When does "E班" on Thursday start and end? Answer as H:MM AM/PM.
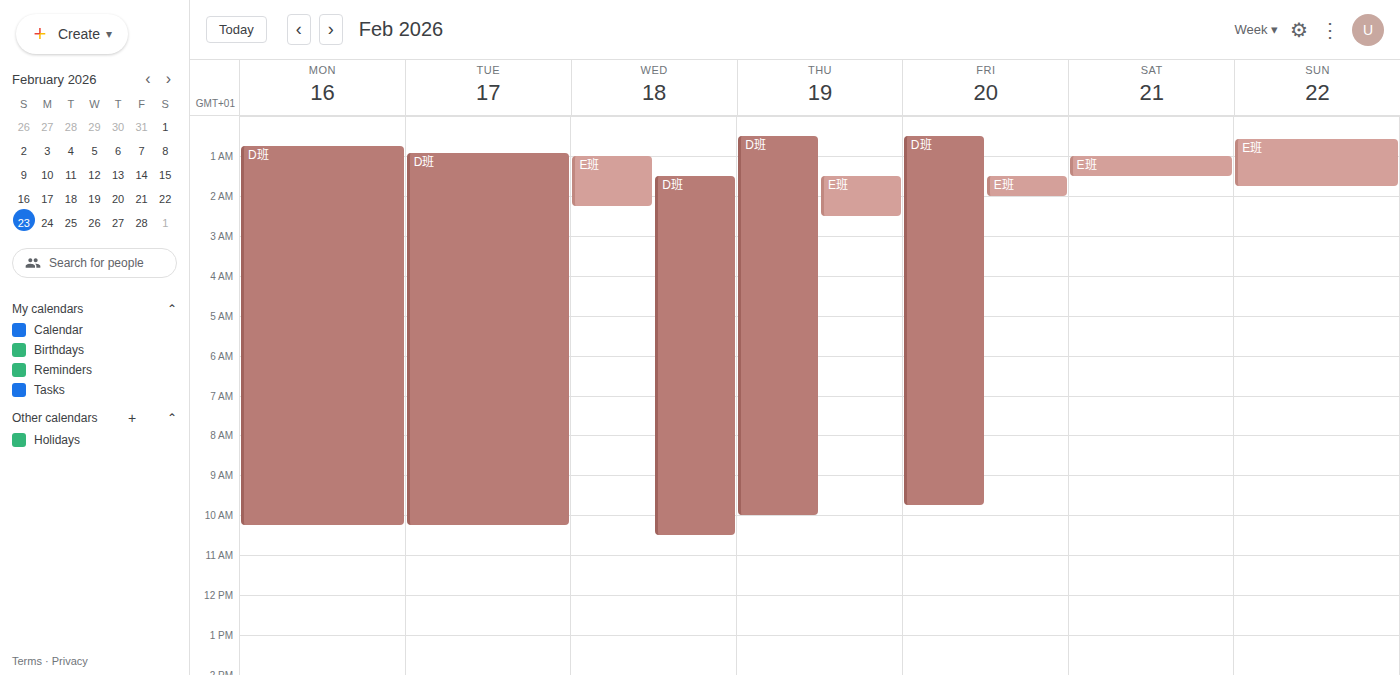
1:30 AM to 2:30 AM